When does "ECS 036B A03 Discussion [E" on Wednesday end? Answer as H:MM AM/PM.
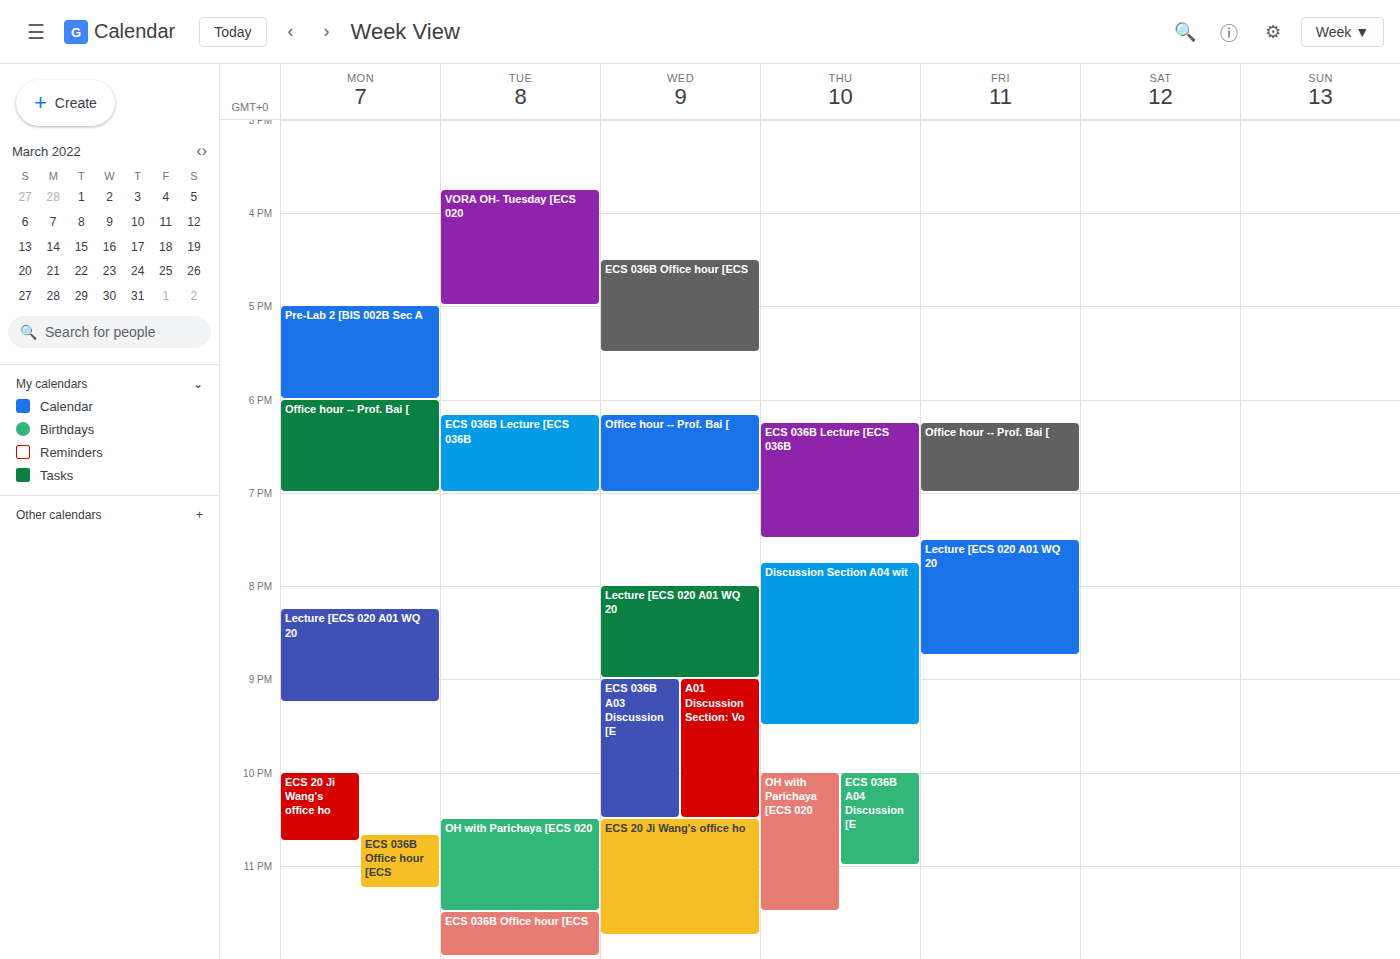
10:30 PM